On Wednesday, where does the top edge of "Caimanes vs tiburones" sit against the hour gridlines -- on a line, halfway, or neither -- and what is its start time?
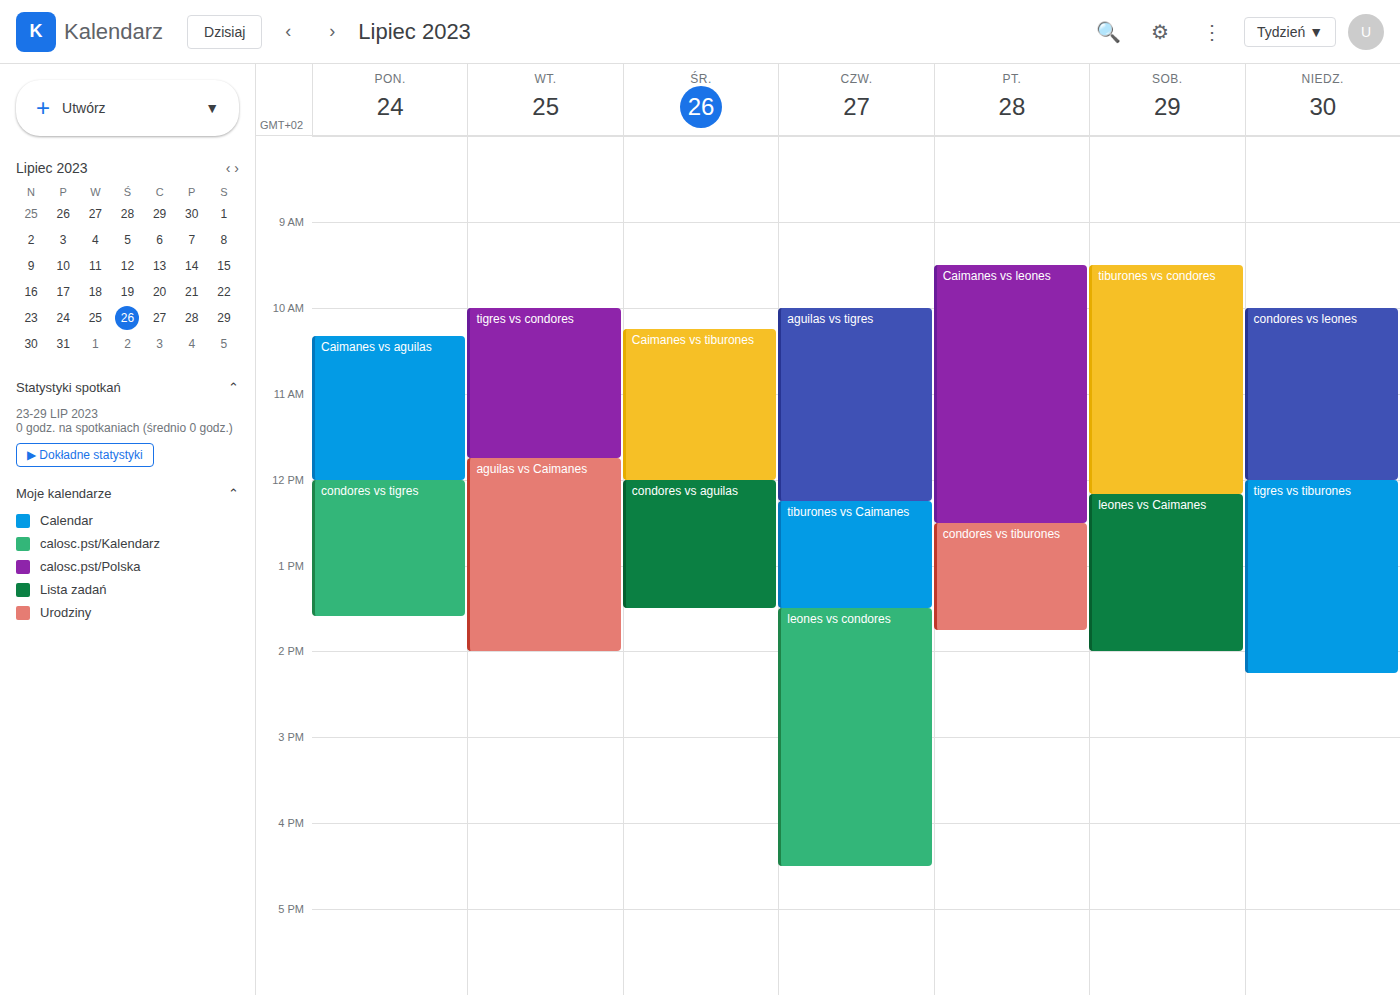
10:15 AM -- neither: a quarter of the way from the 10 AM line to the 11 AM line.